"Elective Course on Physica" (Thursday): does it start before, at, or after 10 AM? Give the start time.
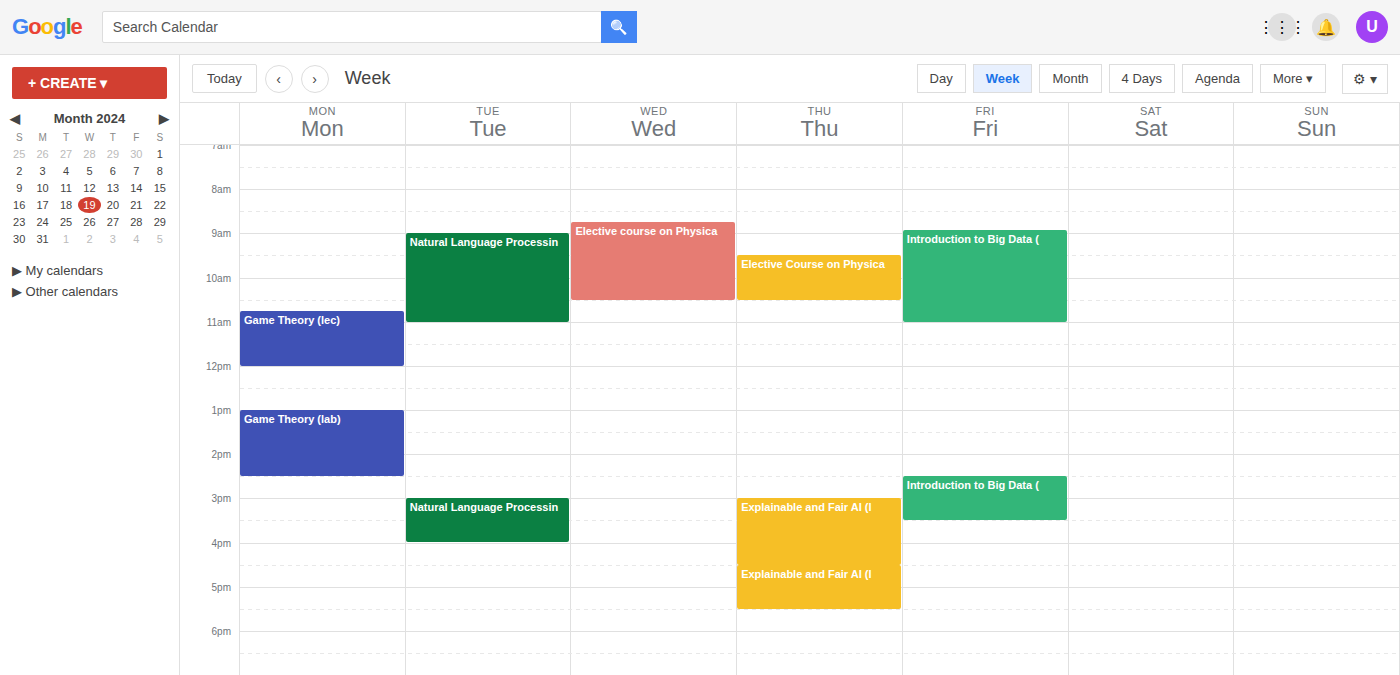
9:30 AM -- before 10 AM, 30 minutes above the 10 AM line.